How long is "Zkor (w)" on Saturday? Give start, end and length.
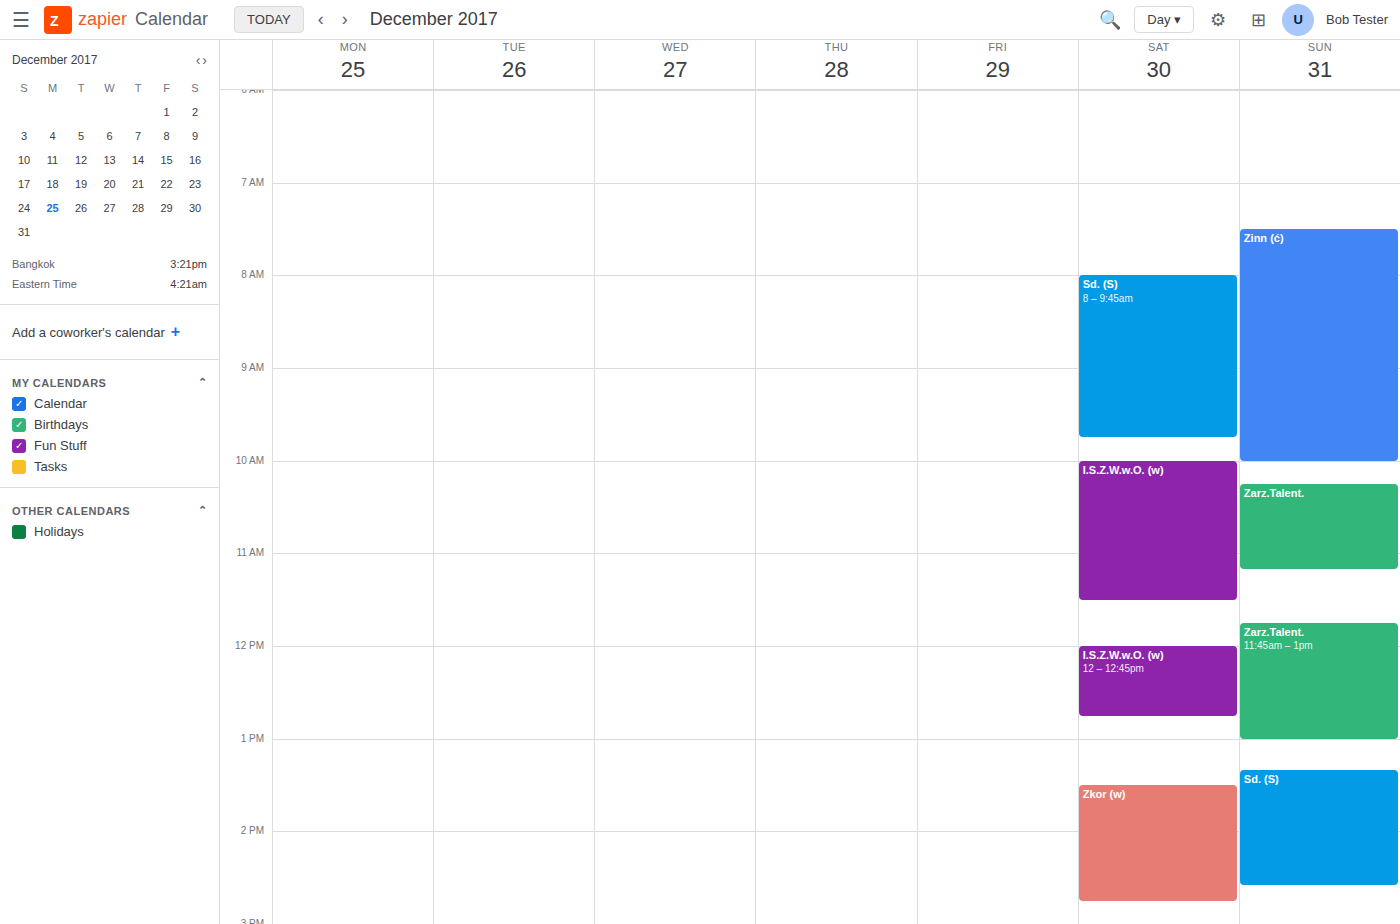
1:30 PM to 2:45 PM, 1 hour 15 minutes